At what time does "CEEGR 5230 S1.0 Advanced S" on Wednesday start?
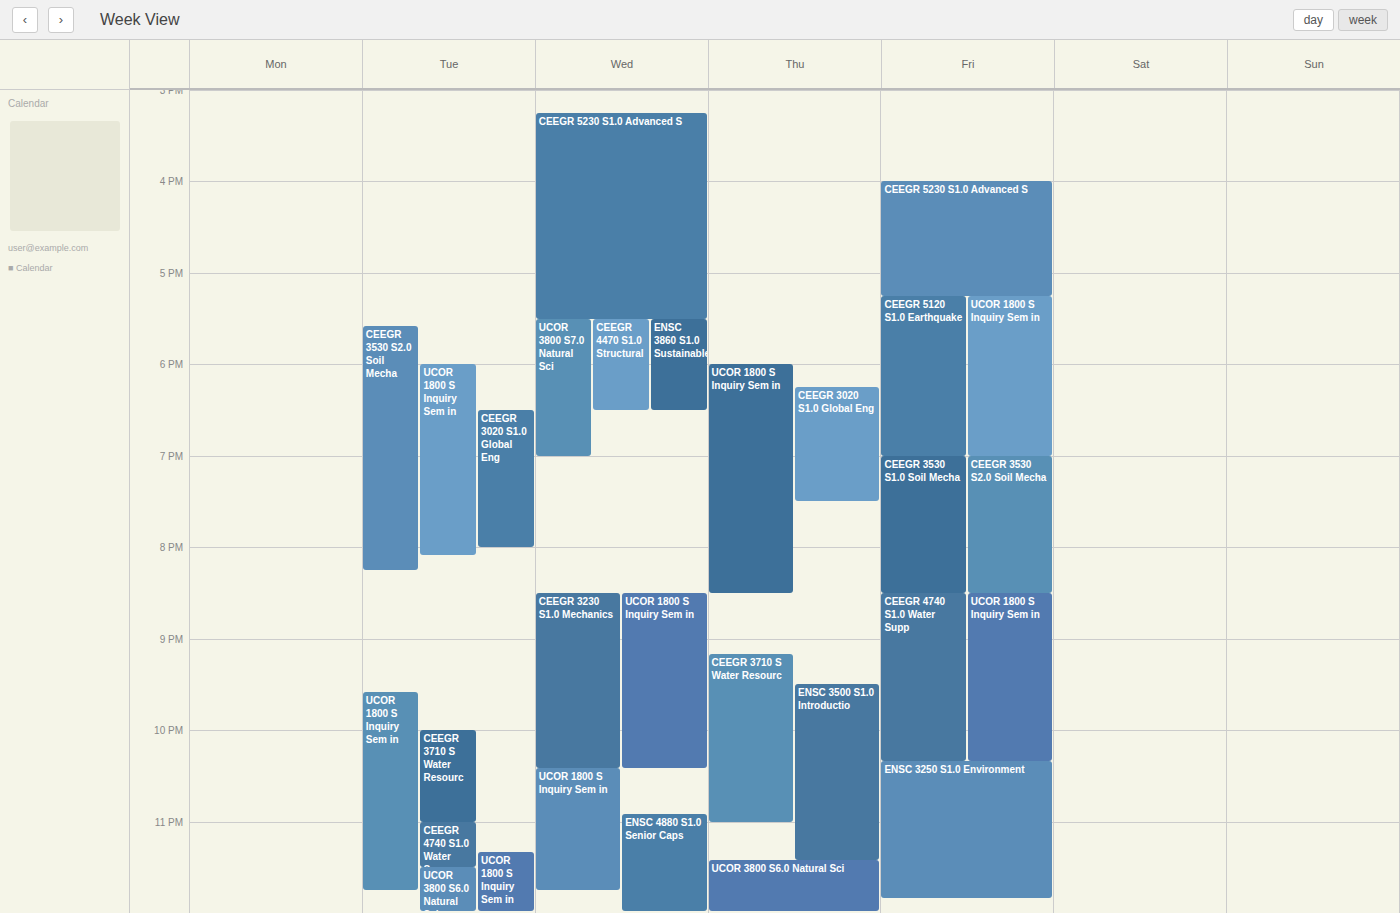
15:15